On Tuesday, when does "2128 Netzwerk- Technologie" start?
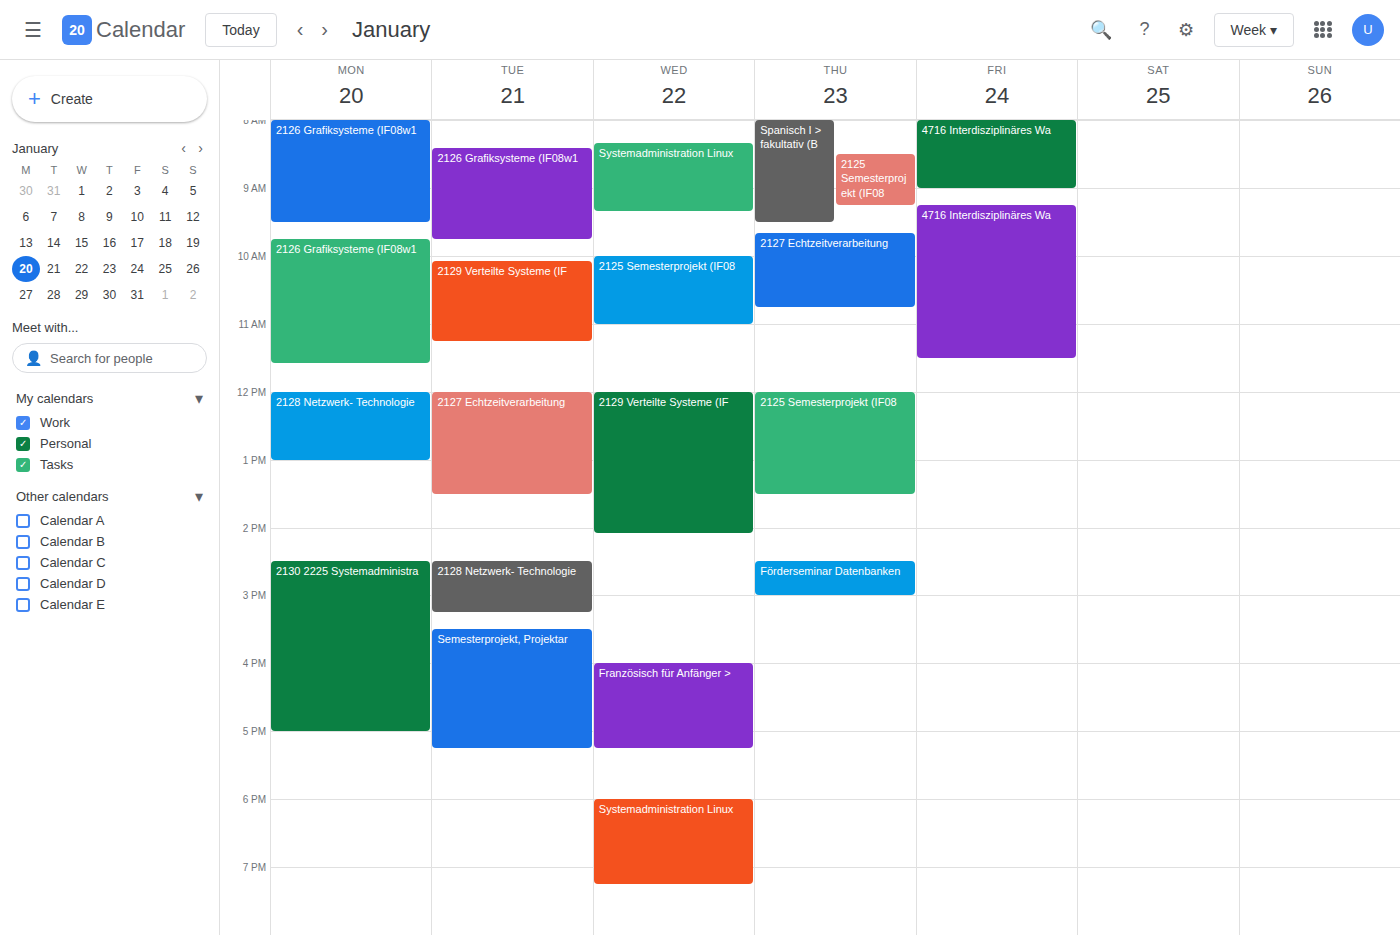
14:30